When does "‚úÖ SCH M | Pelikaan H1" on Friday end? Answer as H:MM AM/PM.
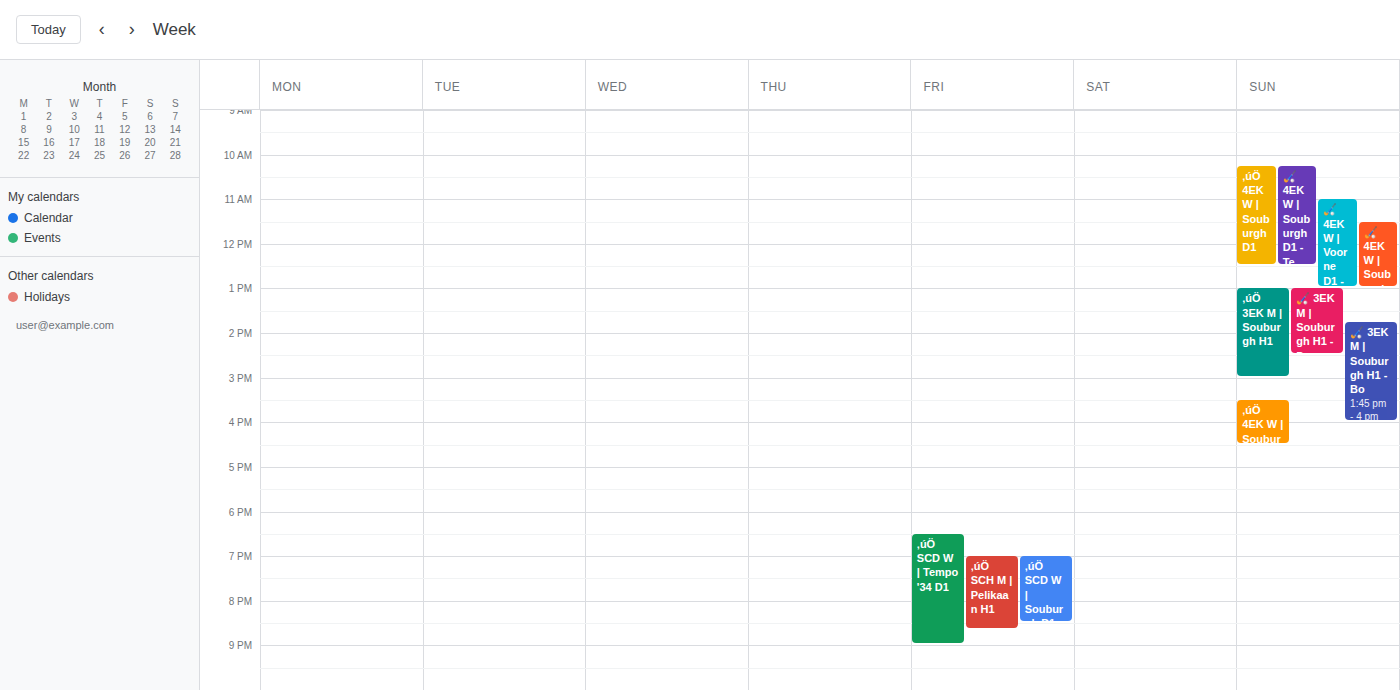
8:40 PM